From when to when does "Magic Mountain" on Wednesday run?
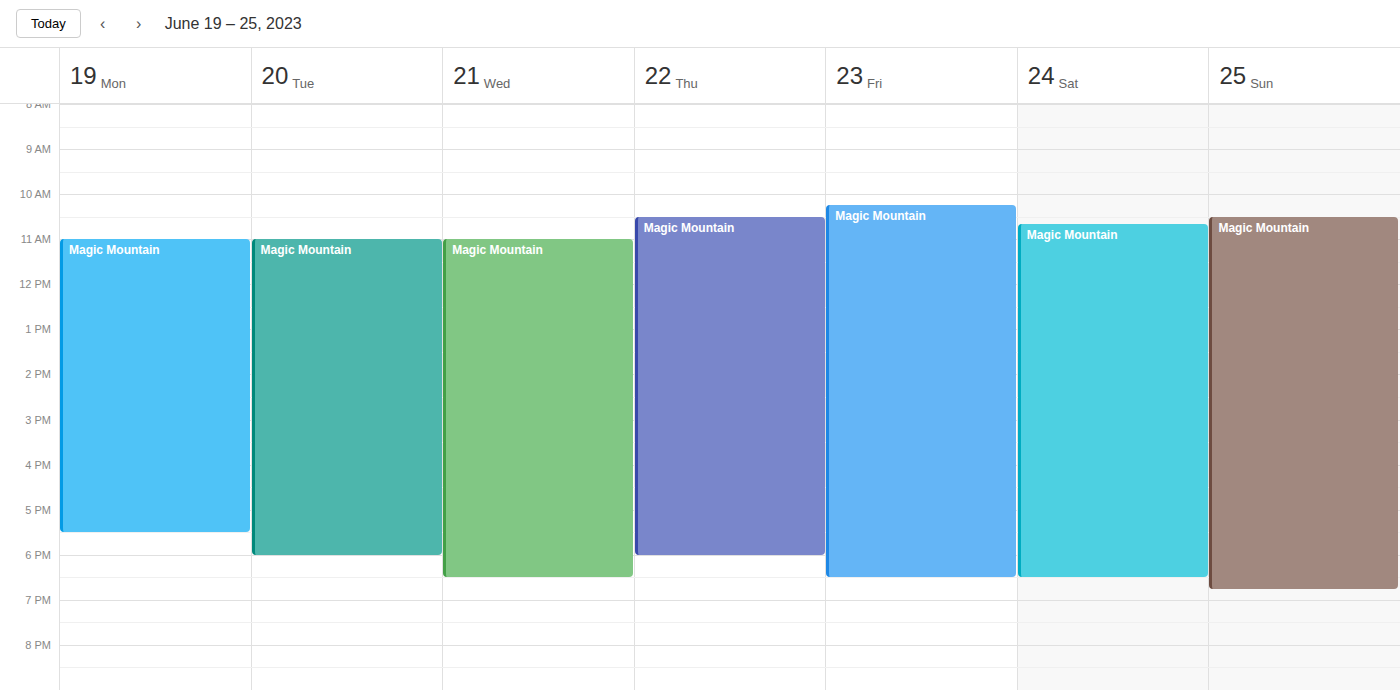
11:00 AM to 6:30 PM